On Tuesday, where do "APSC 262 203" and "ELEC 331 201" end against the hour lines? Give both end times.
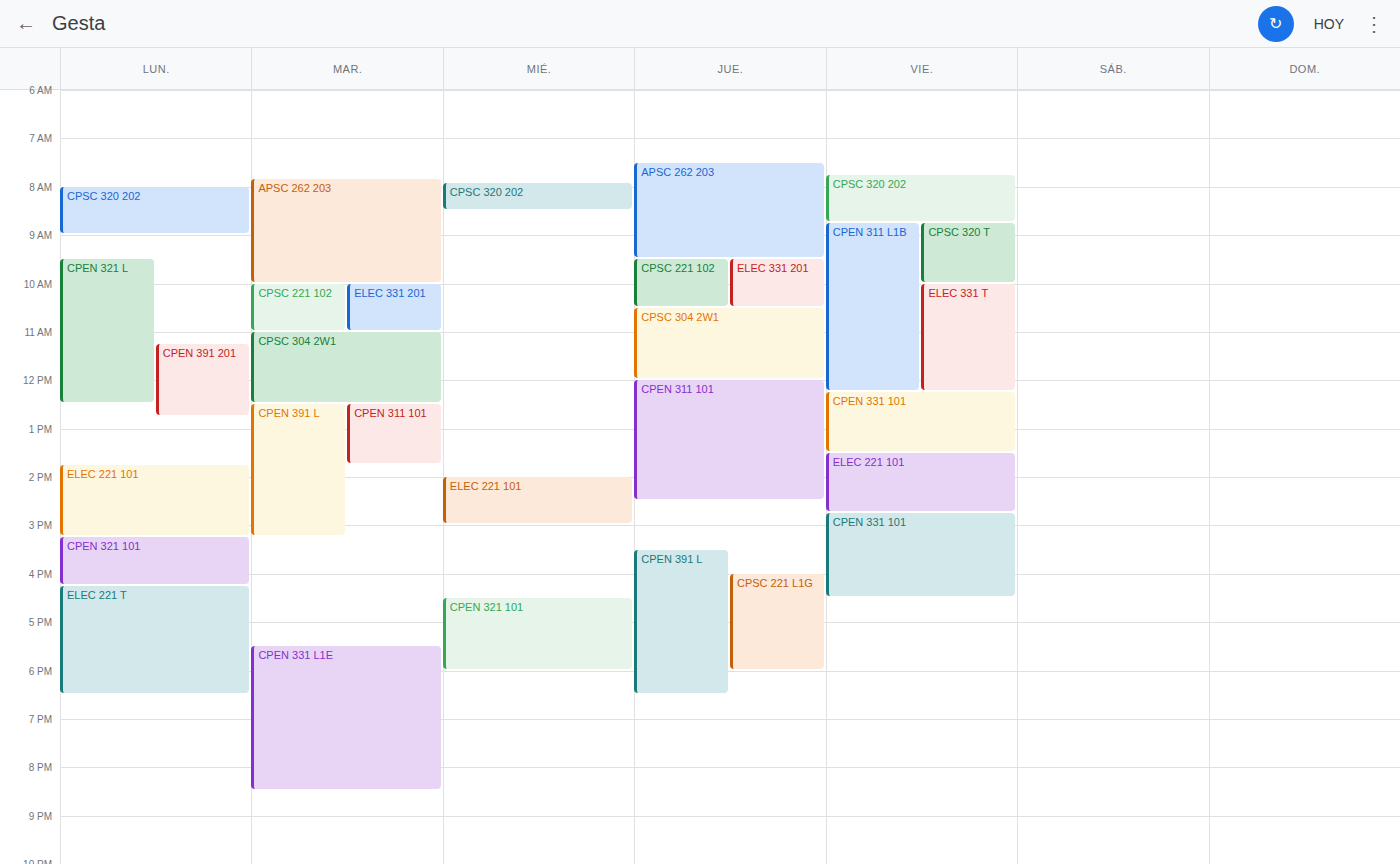
"APSC 262 203": 10:00 AM, exactly on the 10 AM line. "ELEC 331 201": 11:00 AM, exactly on the 11 AM line.